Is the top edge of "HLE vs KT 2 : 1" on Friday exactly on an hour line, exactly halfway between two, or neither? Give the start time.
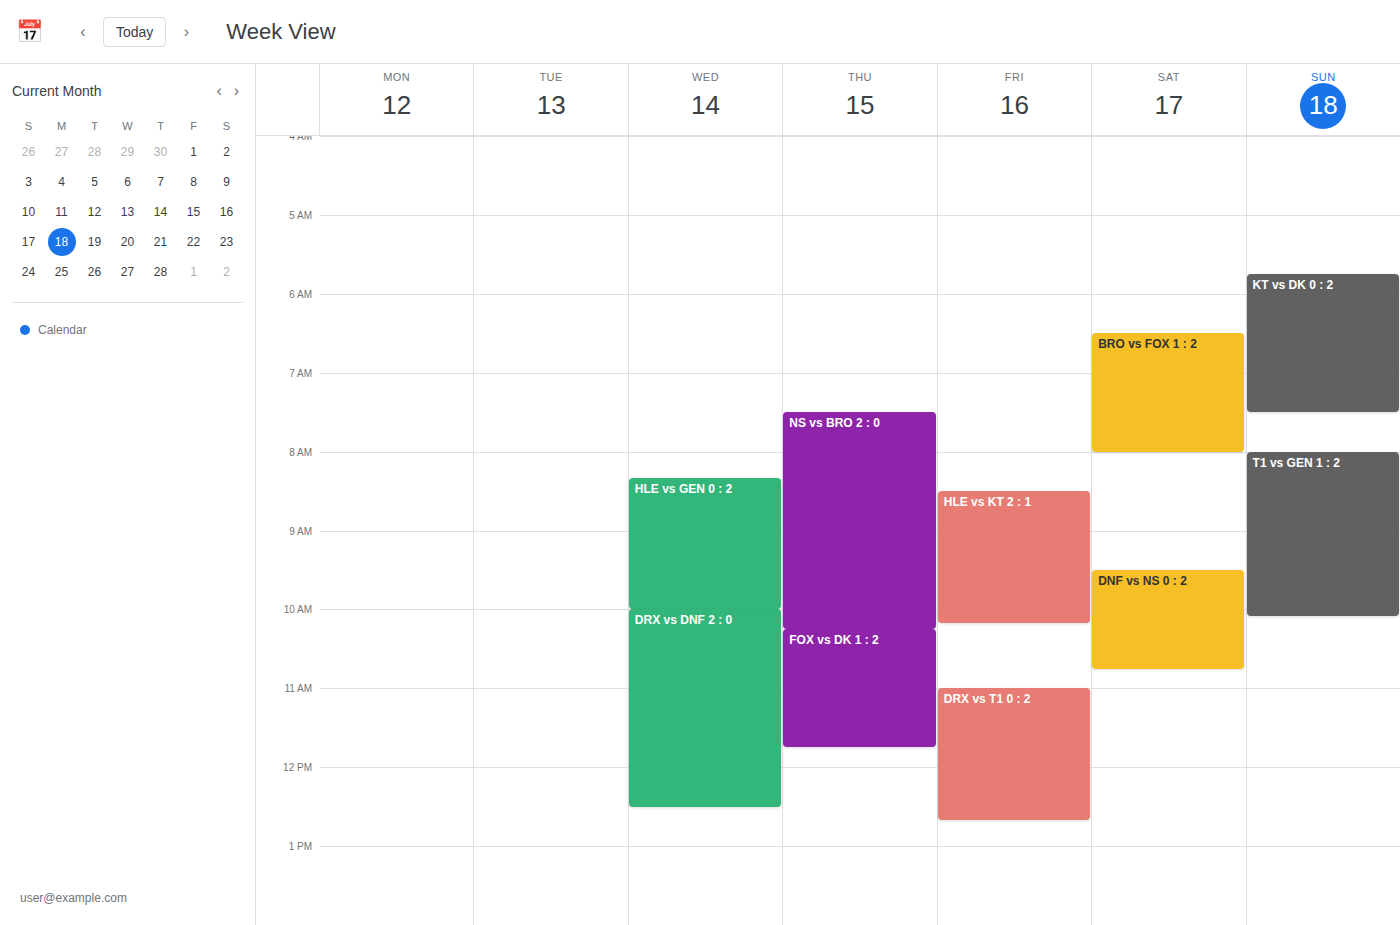
8:30 AM -- halfway between the 8 AM and 9 AM lines.